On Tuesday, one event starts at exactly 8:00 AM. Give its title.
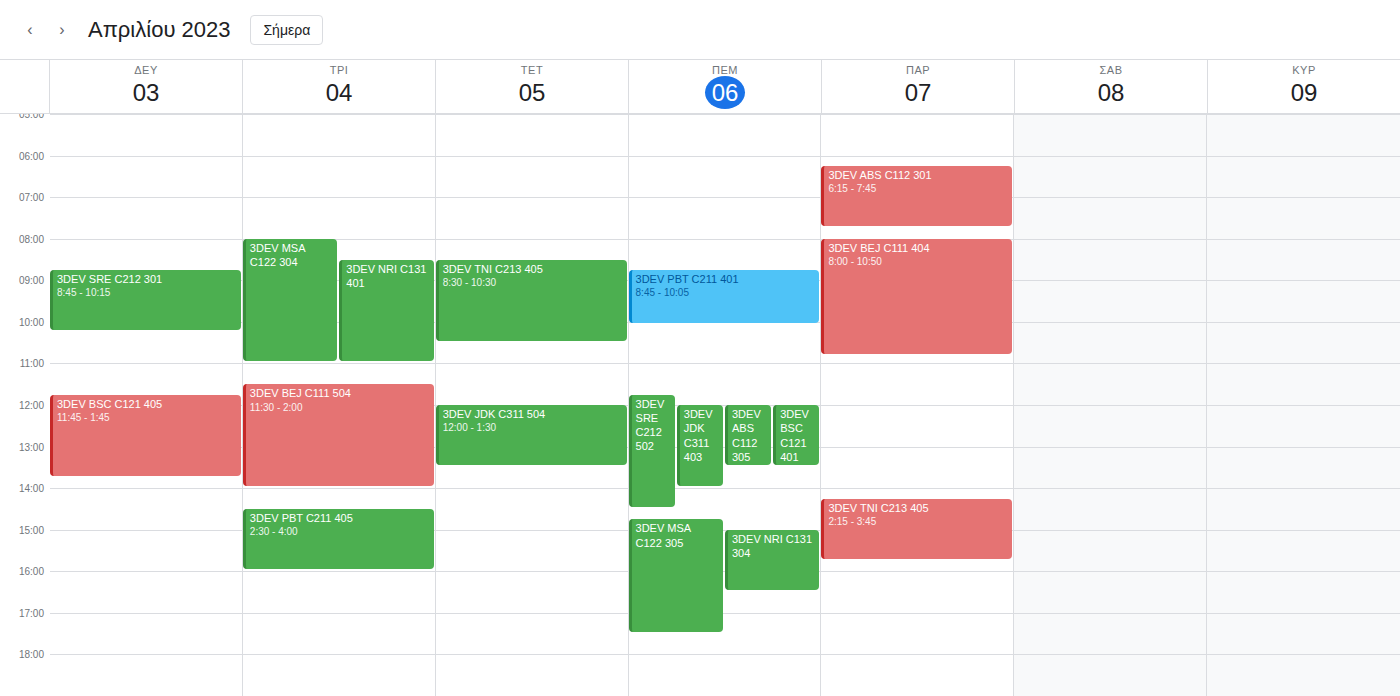
"3DEV MSA C122 304"